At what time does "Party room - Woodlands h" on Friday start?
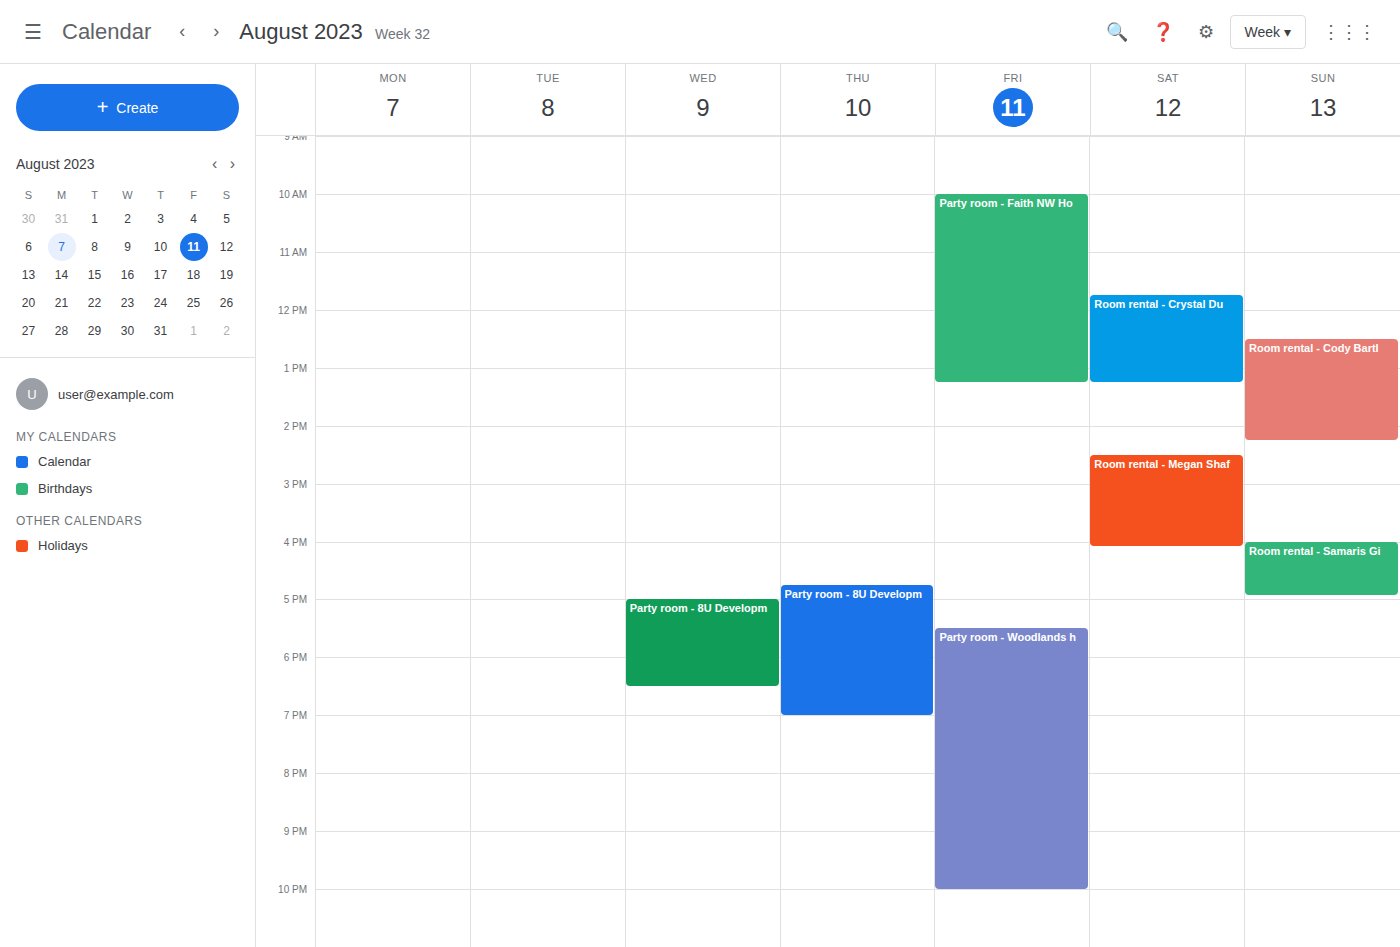
5:30 PM